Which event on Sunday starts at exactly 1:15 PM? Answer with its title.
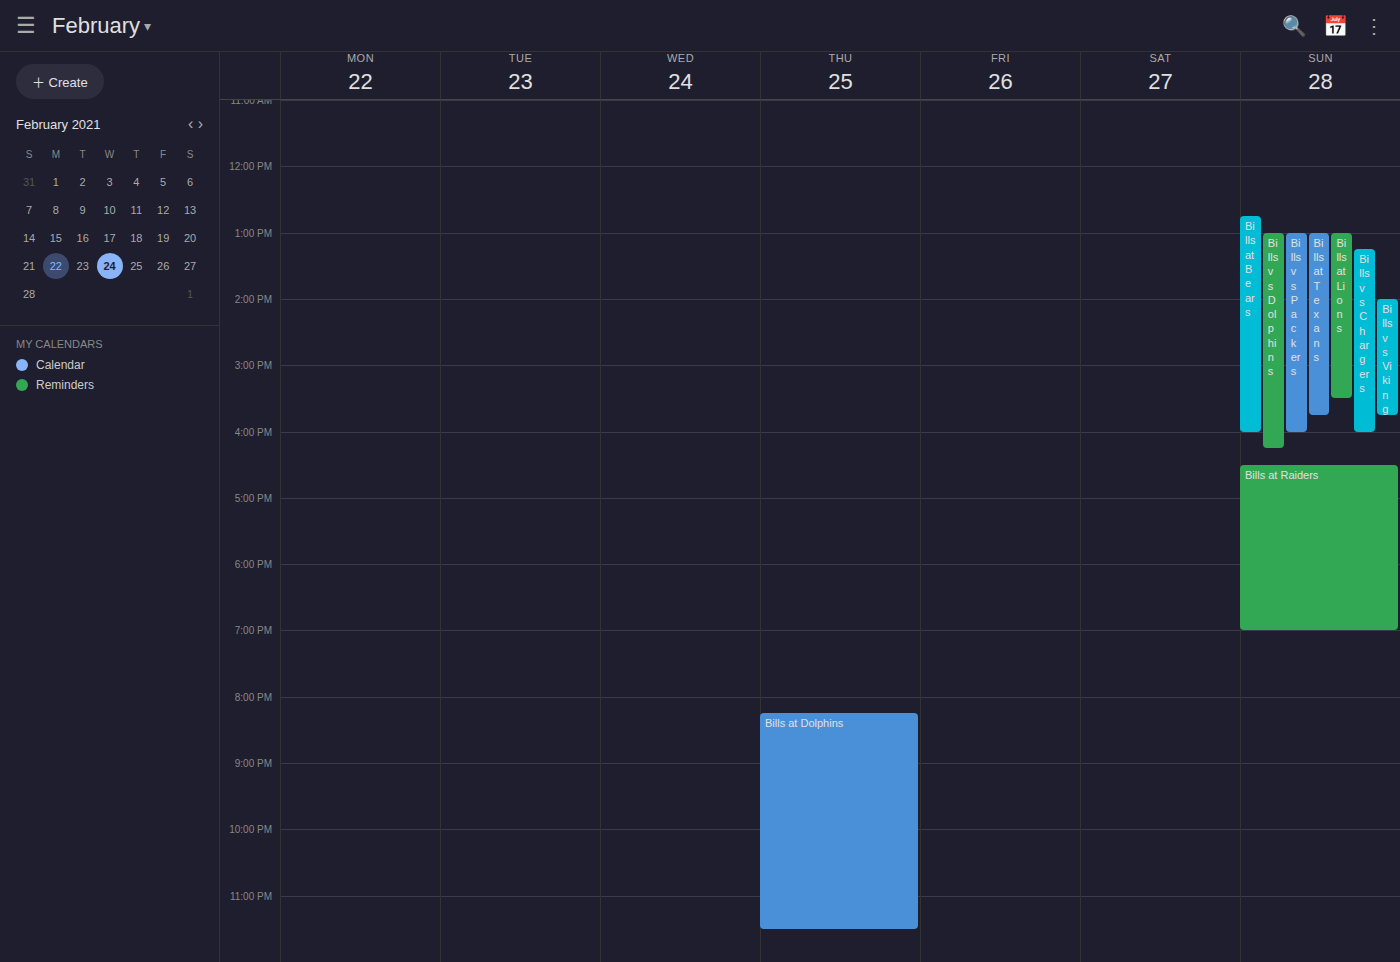
"Bills vs Chargers"